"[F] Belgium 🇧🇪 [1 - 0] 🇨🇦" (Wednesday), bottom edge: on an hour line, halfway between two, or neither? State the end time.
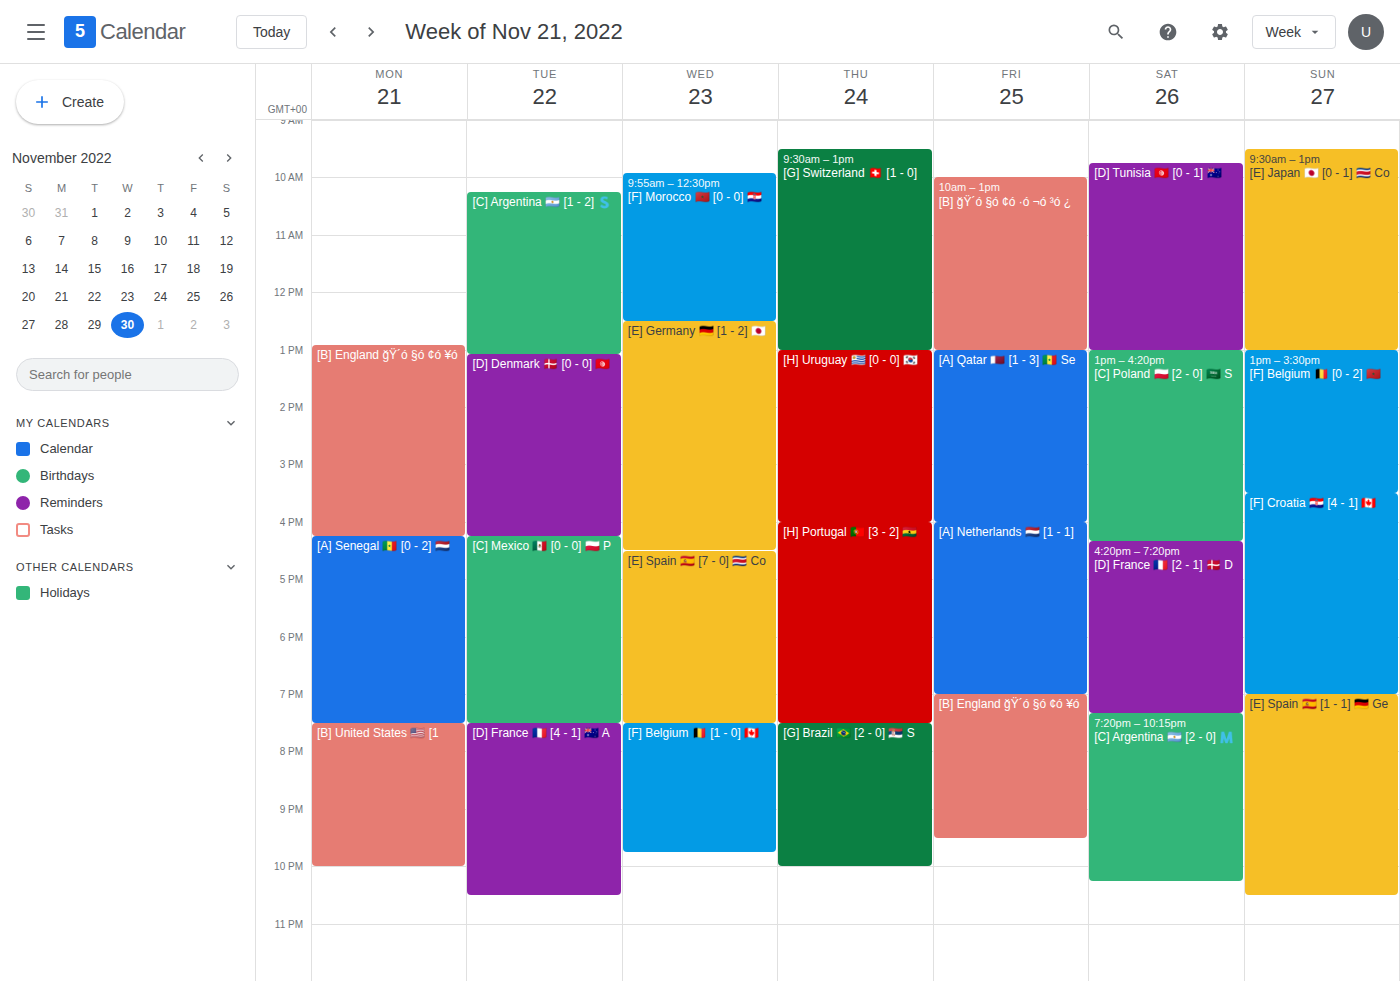
21:45 -- neither: three quarters of the way from the 21:00 line to the 22:00 line.